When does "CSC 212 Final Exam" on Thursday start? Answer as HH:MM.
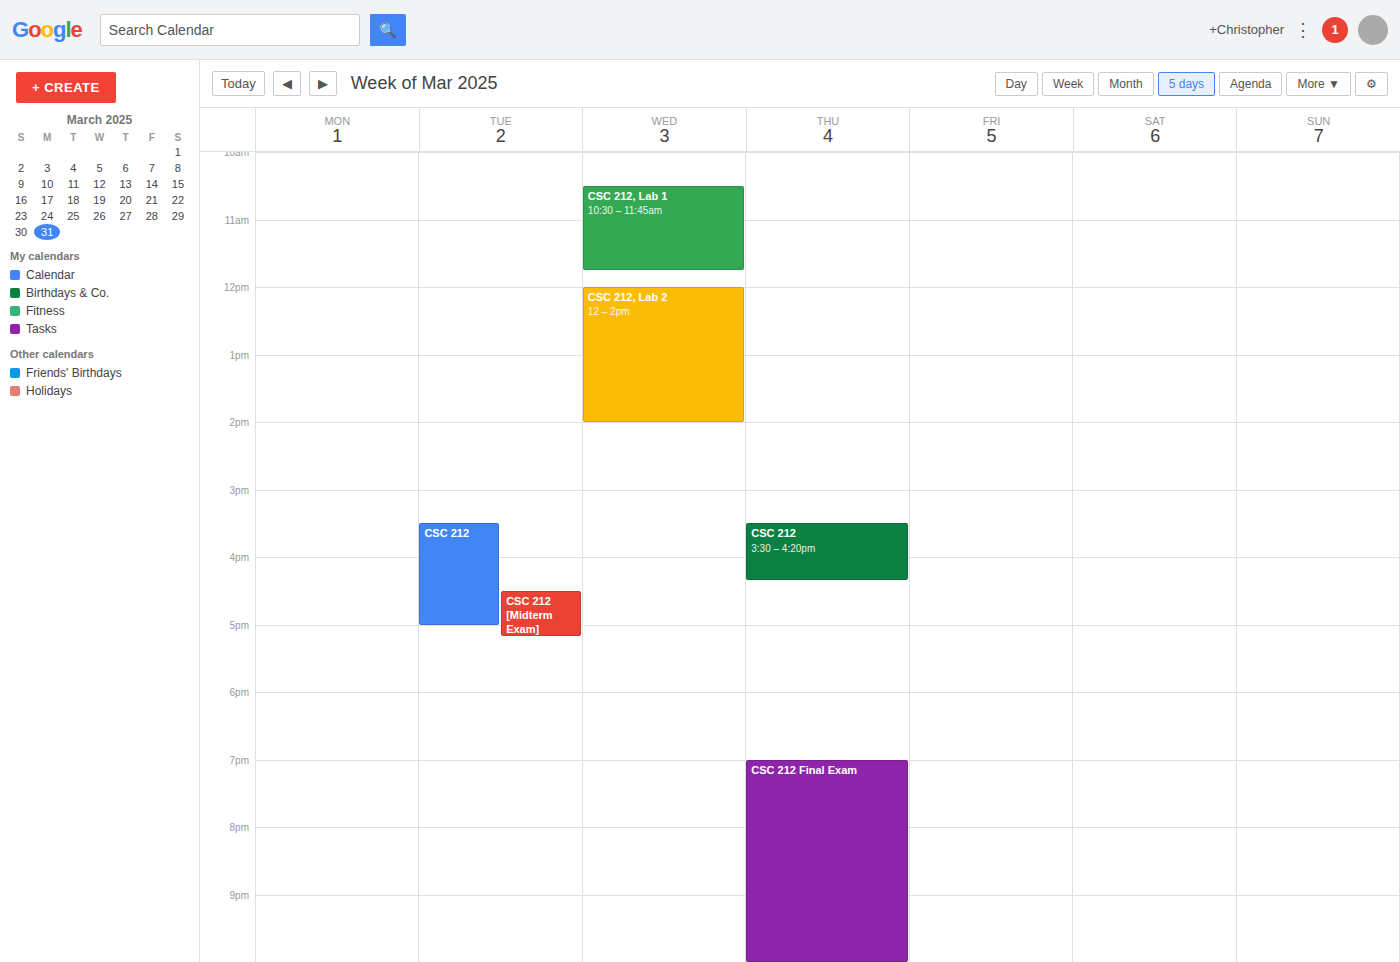
19:00